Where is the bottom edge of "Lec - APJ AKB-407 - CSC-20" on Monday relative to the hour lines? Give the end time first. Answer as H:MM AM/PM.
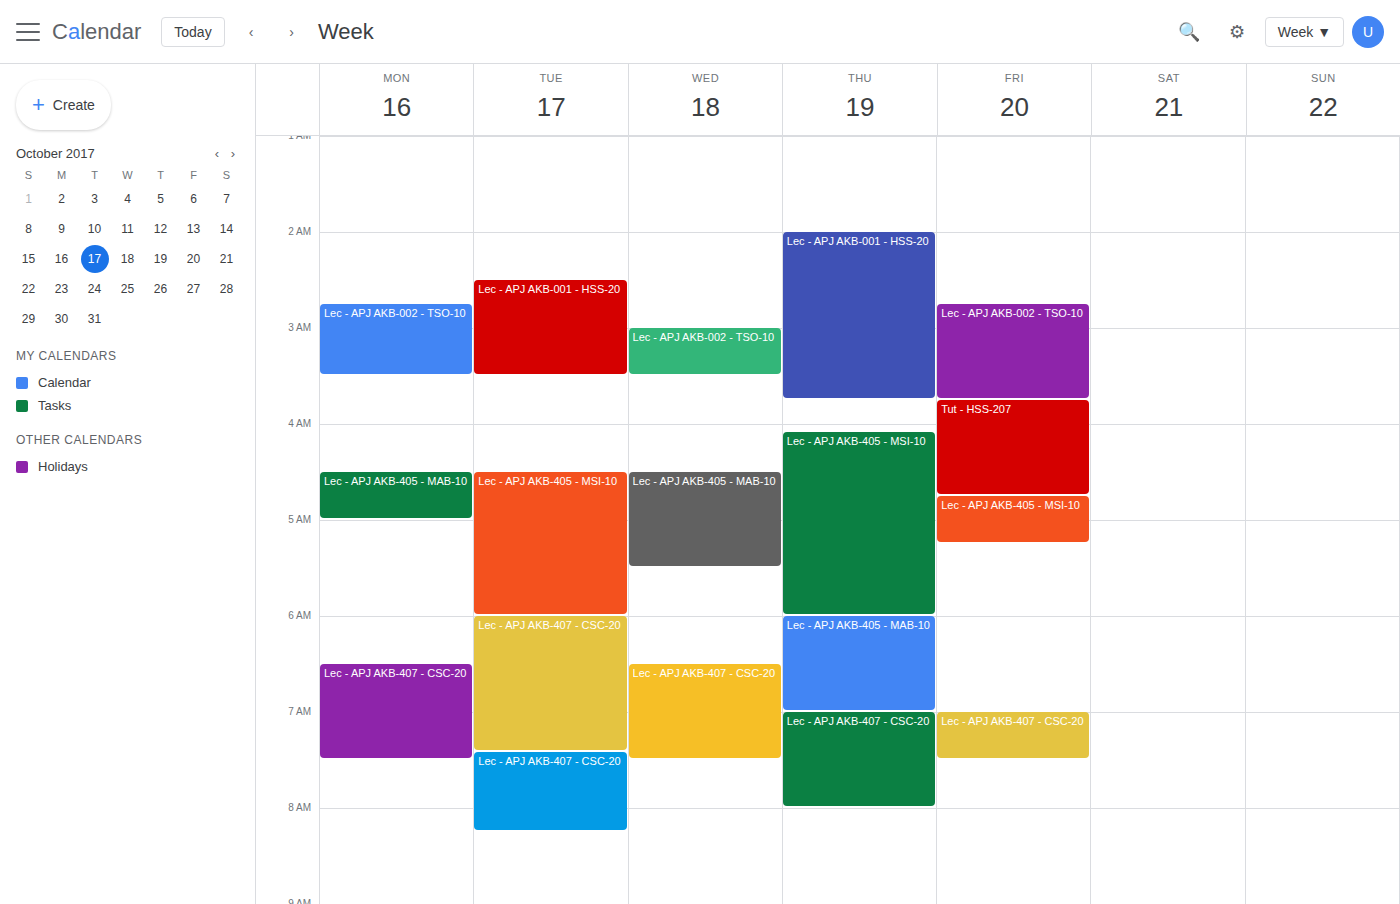
7:30 AM -- halfway between the 7 AM and 8 AM lines.